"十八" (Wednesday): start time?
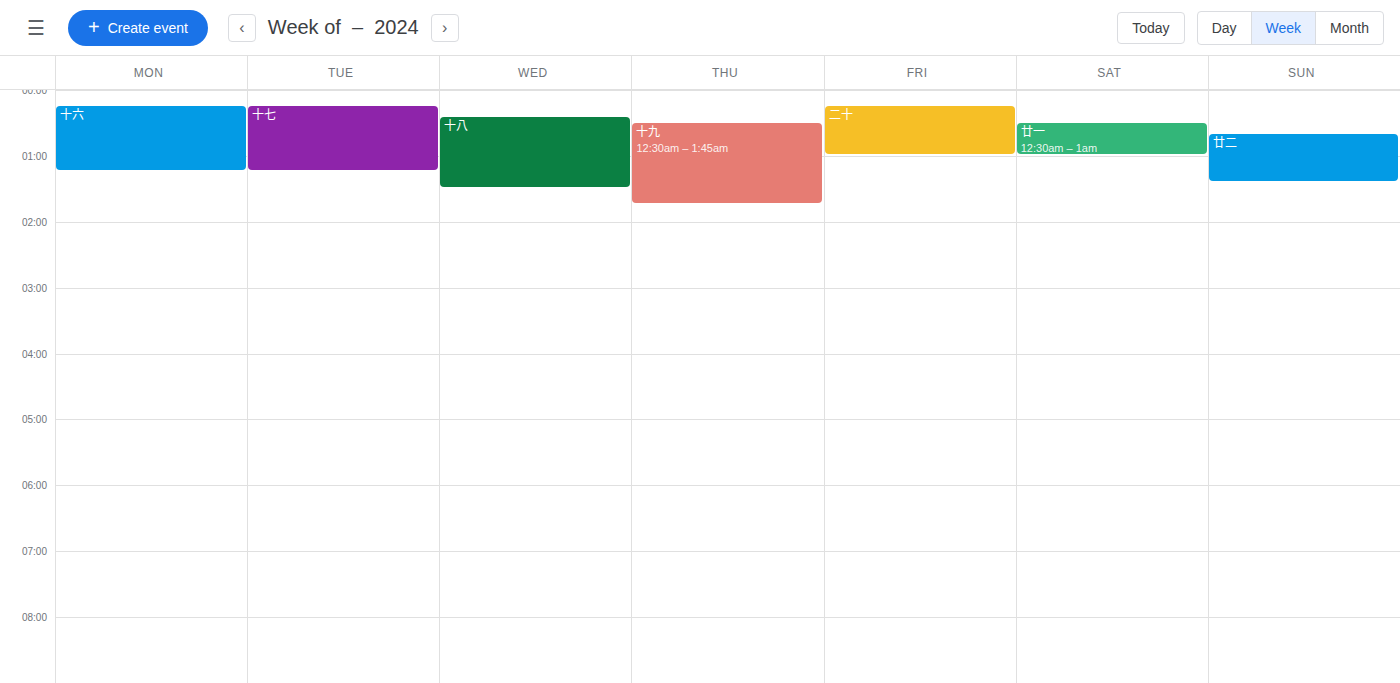
12:25 AM